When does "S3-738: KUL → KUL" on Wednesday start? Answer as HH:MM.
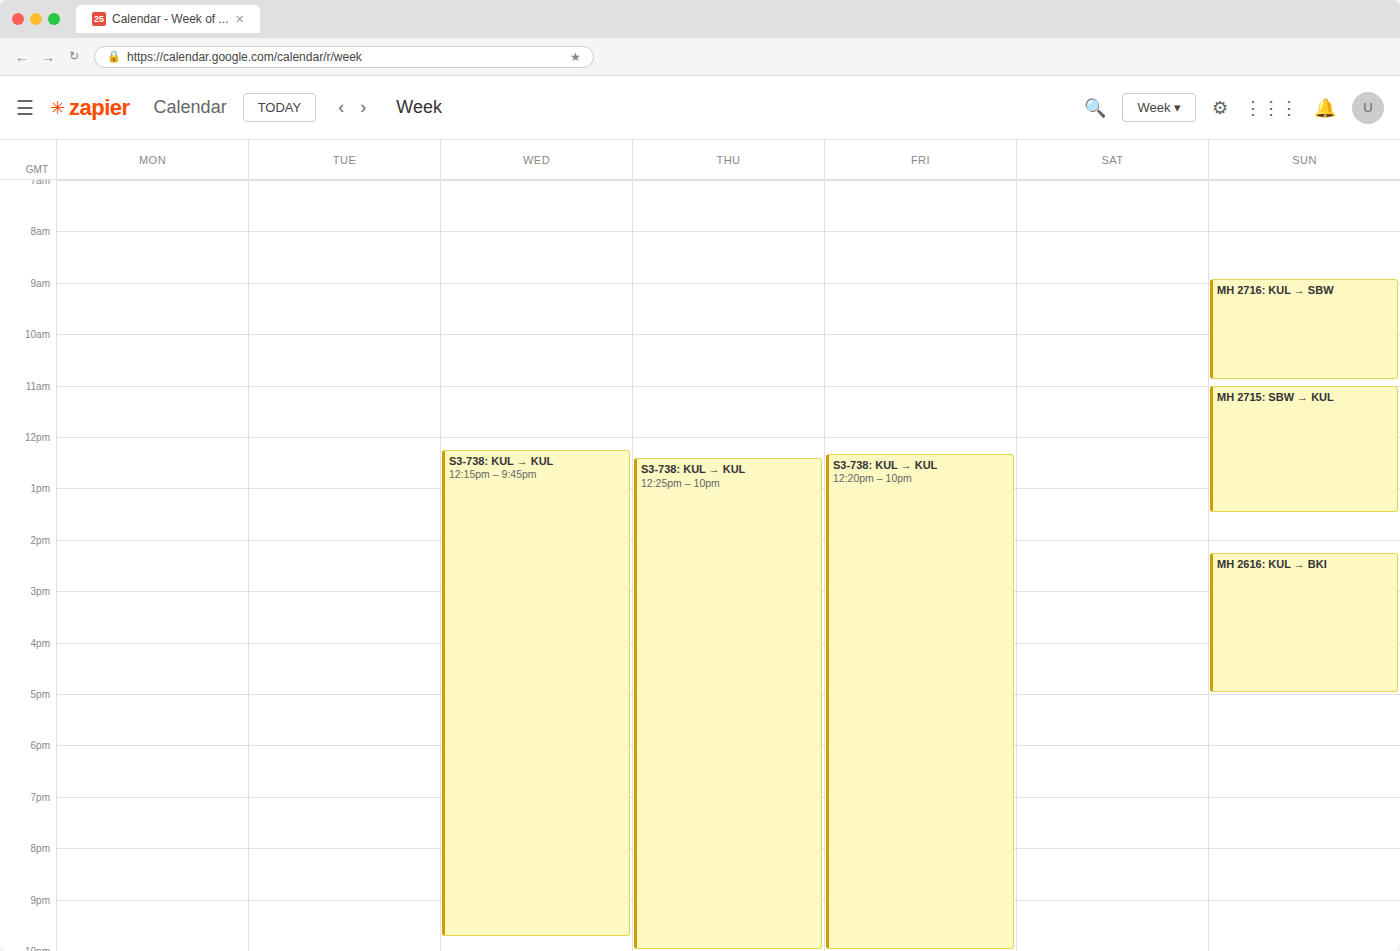
12:15